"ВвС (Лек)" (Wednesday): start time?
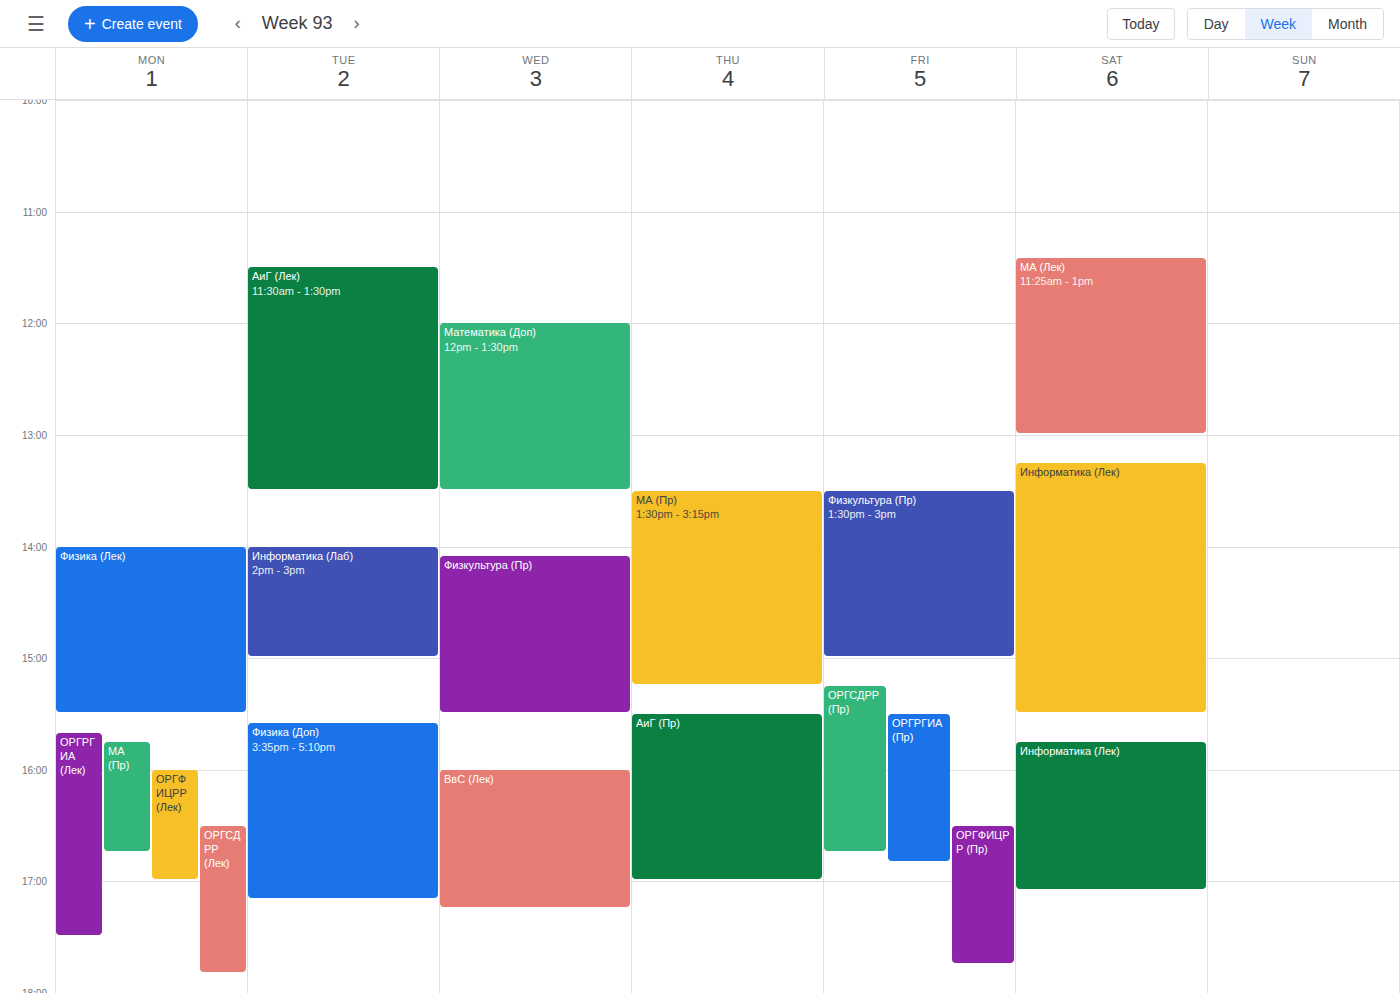
4:00 PM